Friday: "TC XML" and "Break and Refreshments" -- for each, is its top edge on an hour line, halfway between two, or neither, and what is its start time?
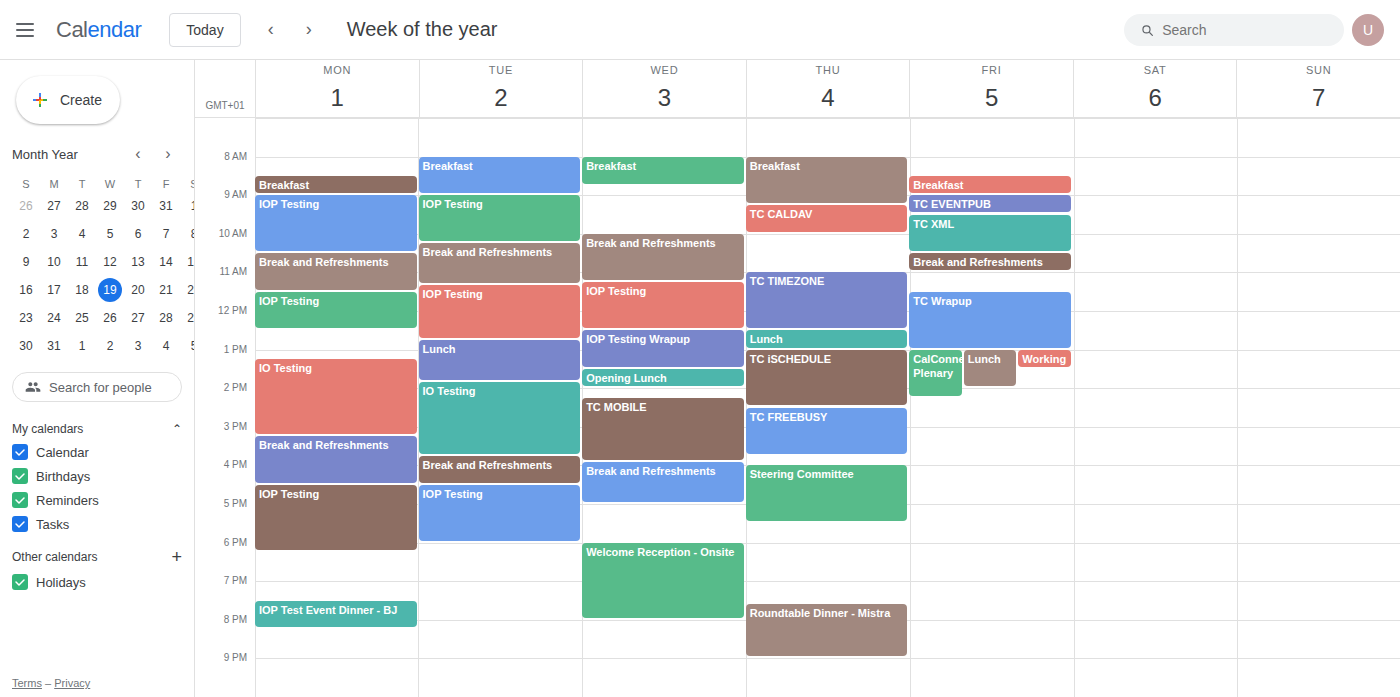
"TC XML": 9:30 AM, halfway between the 9 AM and 10 AM lines. "Break and Refreshments": 10:30 AM, halfway between the 10 AM and 11 AM lines.